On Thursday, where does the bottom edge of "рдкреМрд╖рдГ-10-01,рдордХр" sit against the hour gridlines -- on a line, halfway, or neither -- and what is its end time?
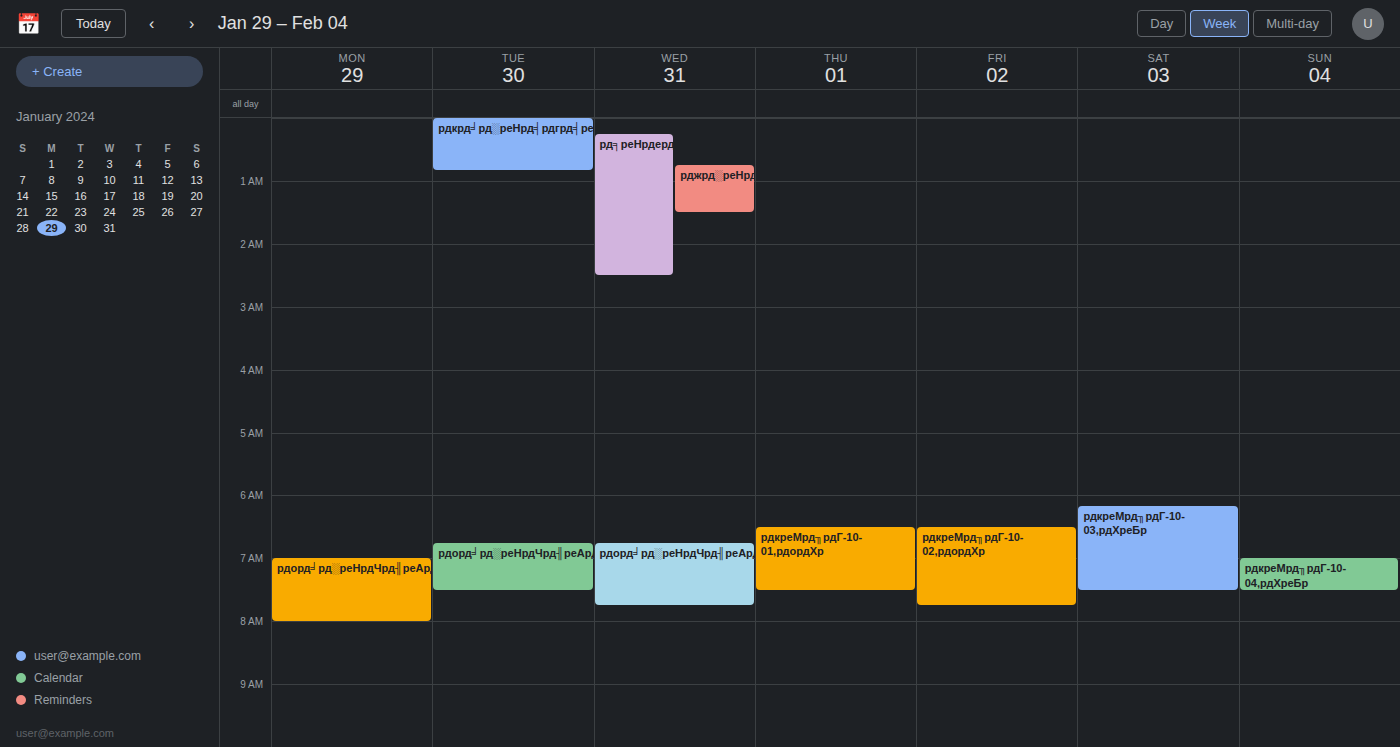
7:30 AM -- halfway between the 7 AM and 8 AM lines.